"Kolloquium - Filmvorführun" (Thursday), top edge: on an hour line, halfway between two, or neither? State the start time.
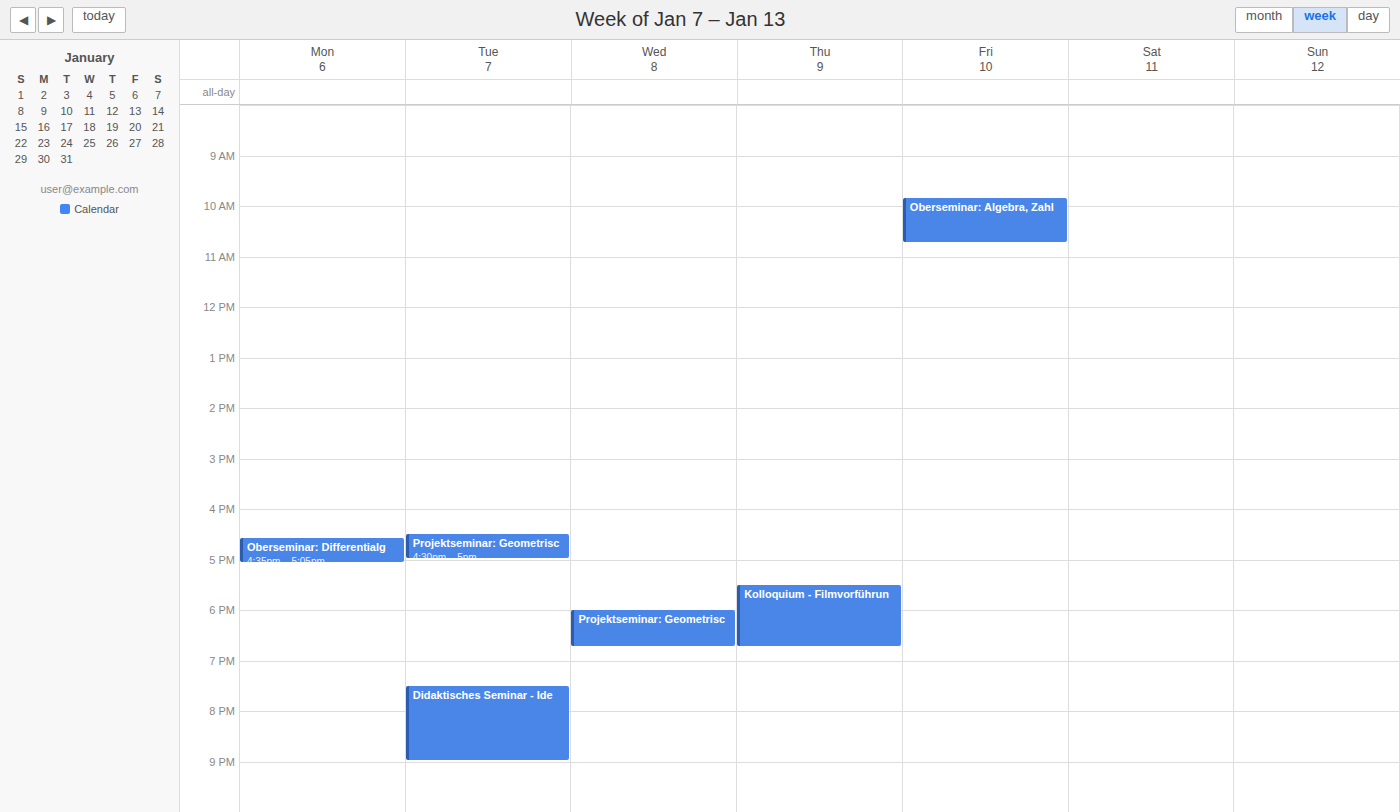
5:30 PM -- halfway between the 5 PM and 6 PM lines.